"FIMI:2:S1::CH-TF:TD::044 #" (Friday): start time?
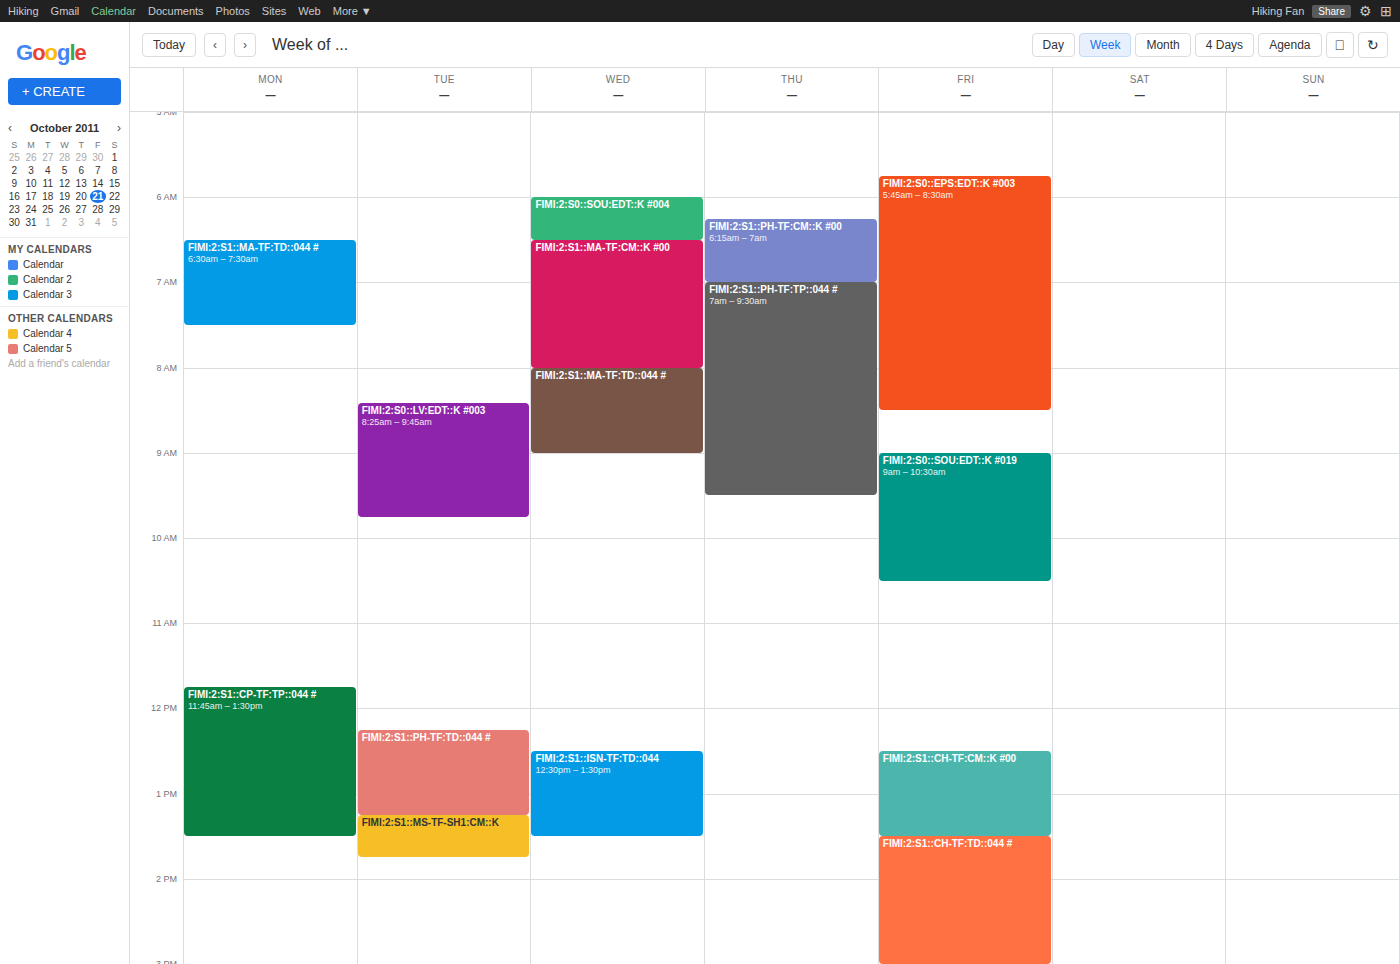
1:30 PM